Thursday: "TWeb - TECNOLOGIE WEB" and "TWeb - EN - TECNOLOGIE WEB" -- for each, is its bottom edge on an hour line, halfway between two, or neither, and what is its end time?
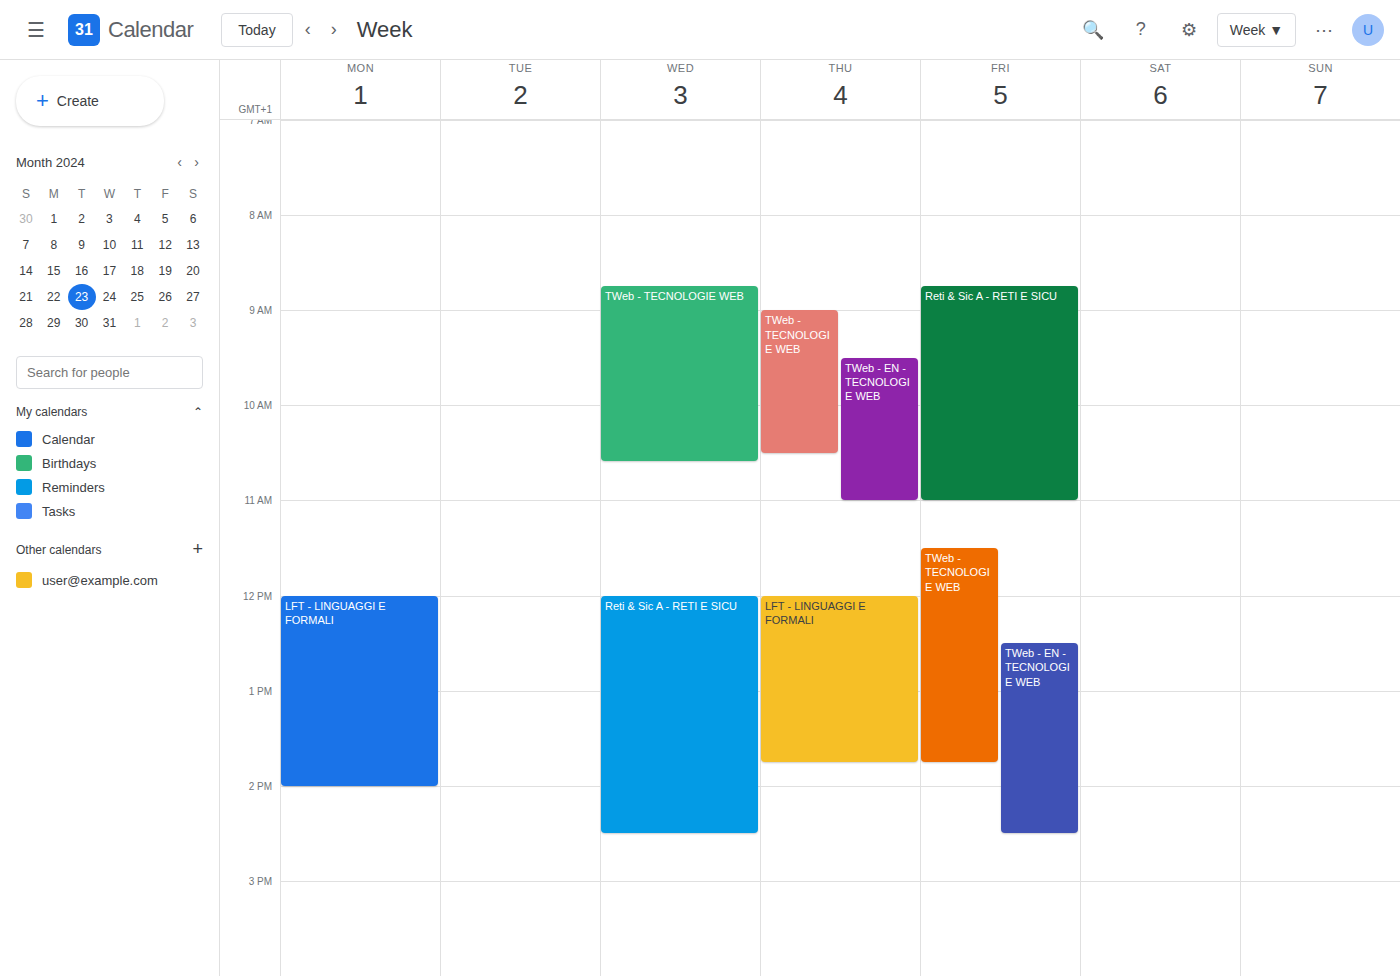
"TWeb - TECNOLOGIE WEB": 10:30 AM, halfway between the 10 AM and 11 AM lines. "TWeb - EN - TECNOLOGIE WEB": 11:00 AM, exactly on the 11 AM line.